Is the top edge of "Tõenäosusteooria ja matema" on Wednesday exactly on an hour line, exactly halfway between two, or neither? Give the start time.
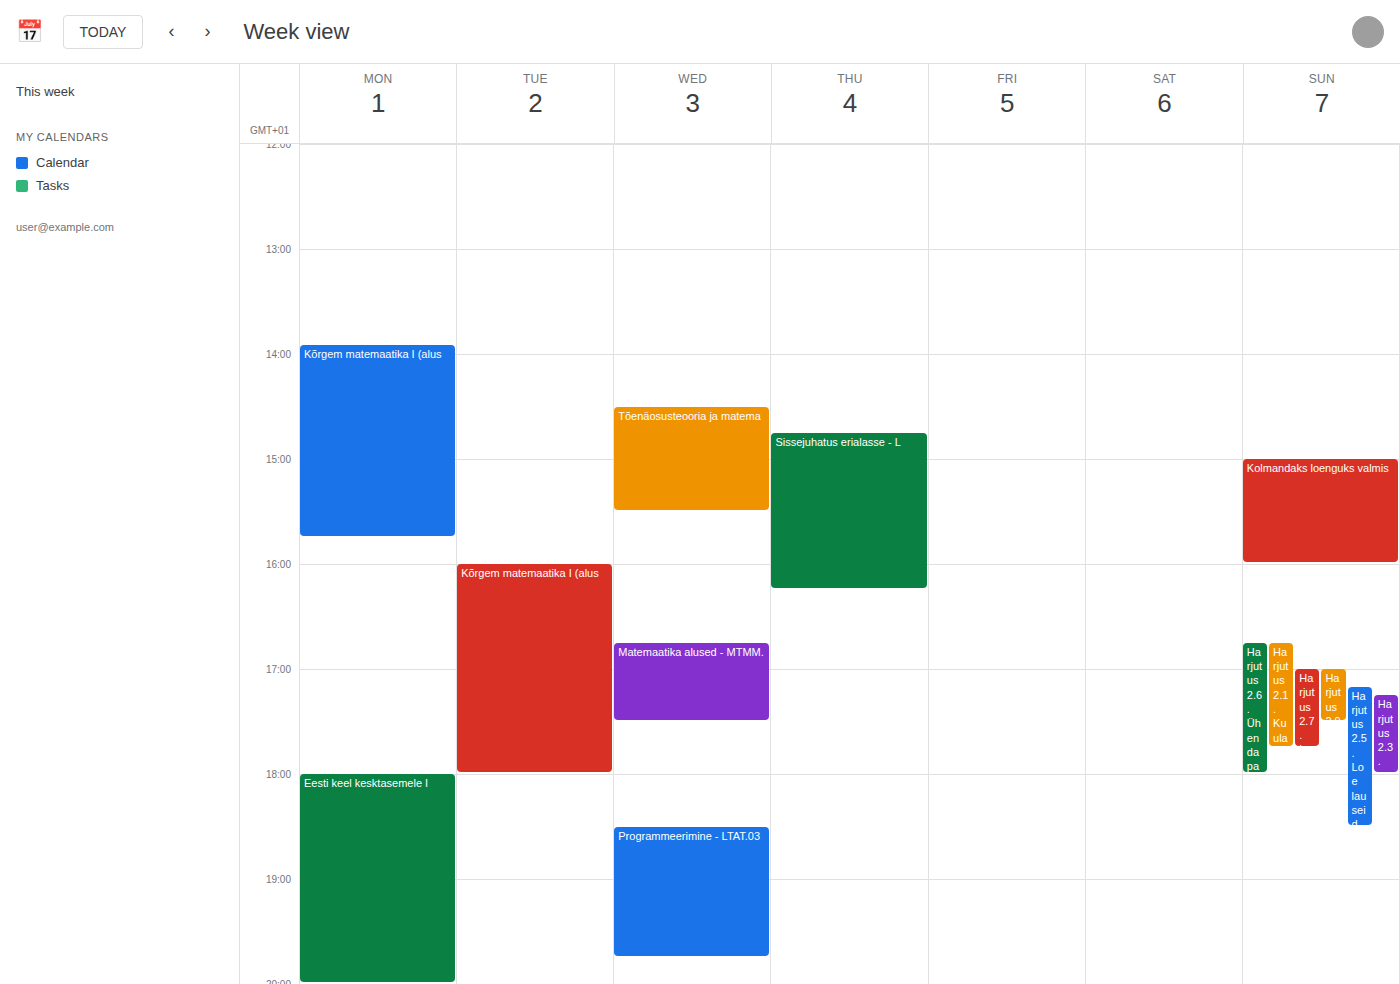
14:30 -- halfway between the 14:00 and 15:00 lines.